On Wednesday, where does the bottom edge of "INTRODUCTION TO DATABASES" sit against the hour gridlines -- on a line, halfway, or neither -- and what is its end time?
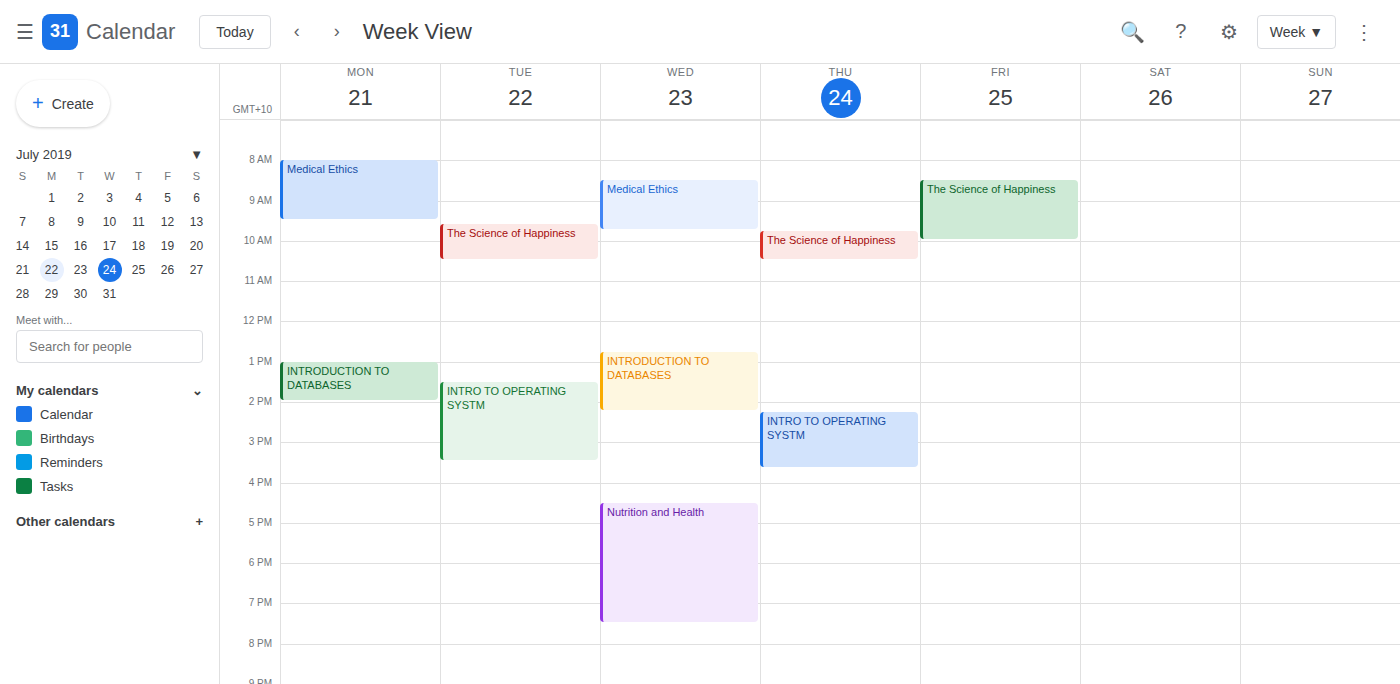
2:15 PM -- neither: a quarter of the way from the 2 PM line to the 3 PM line.